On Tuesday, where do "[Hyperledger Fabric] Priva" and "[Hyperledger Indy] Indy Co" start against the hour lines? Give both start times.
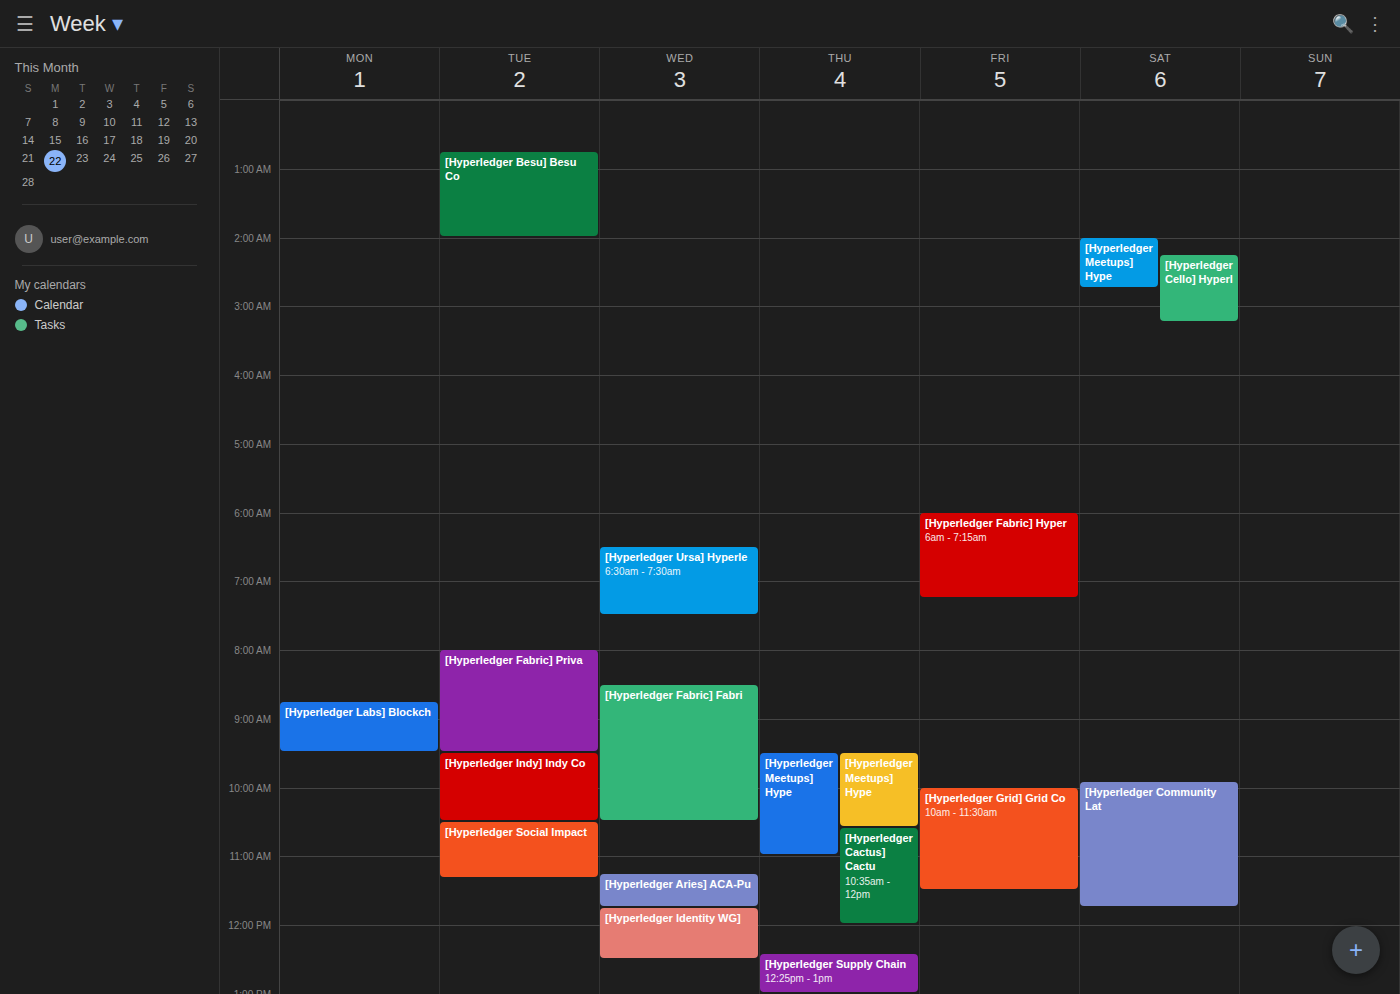
"[Hyperledger Fabric] Priva": 8:00 AM, exactly on the 8 AM line. "[Hyperledger Indy] Indy Co": 9:30 AM, halfway between the 9 AM and 10 AM lines.